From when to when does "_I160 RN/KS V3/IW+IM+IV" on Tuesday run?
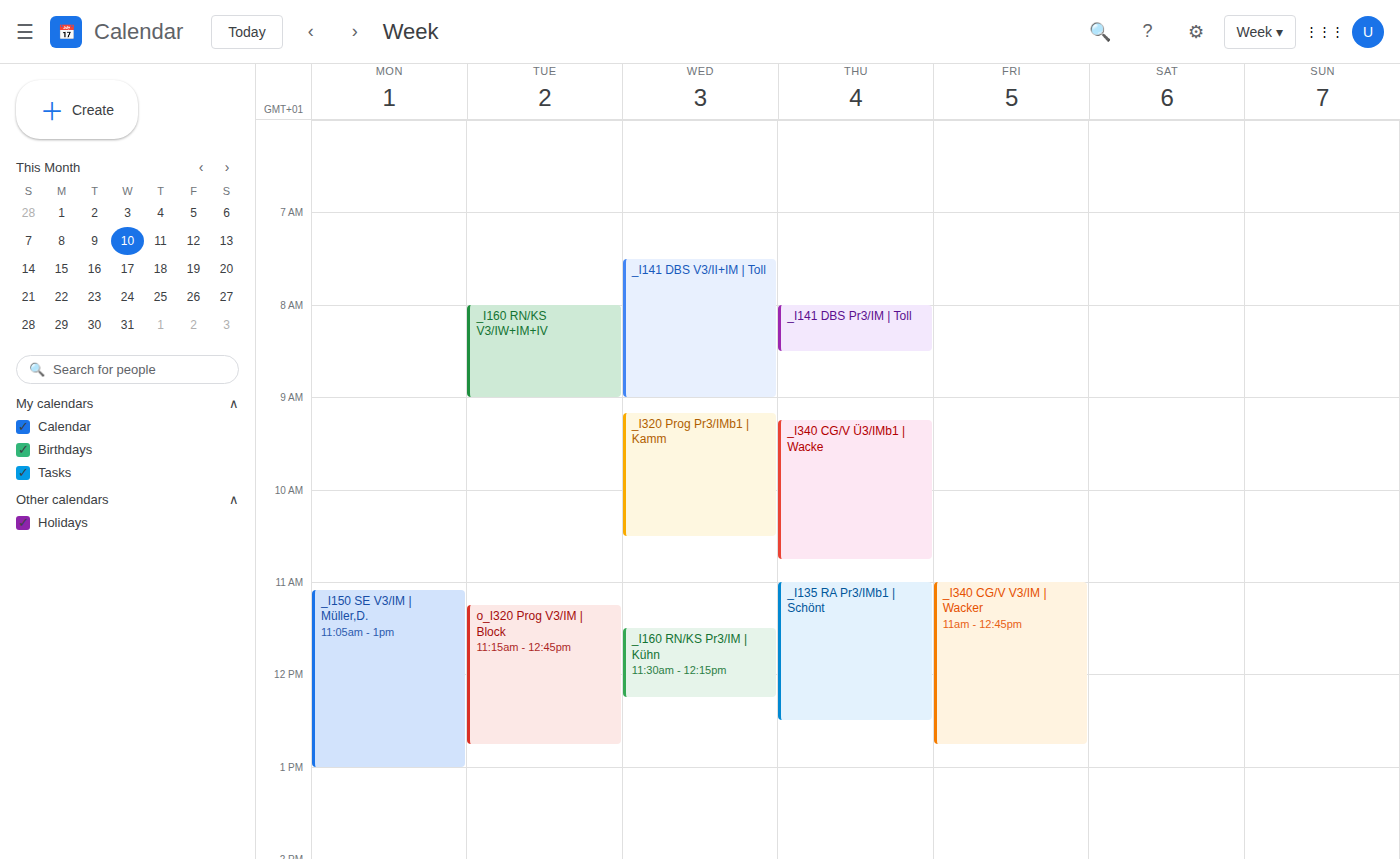
8:00 AM to 9:00 AM